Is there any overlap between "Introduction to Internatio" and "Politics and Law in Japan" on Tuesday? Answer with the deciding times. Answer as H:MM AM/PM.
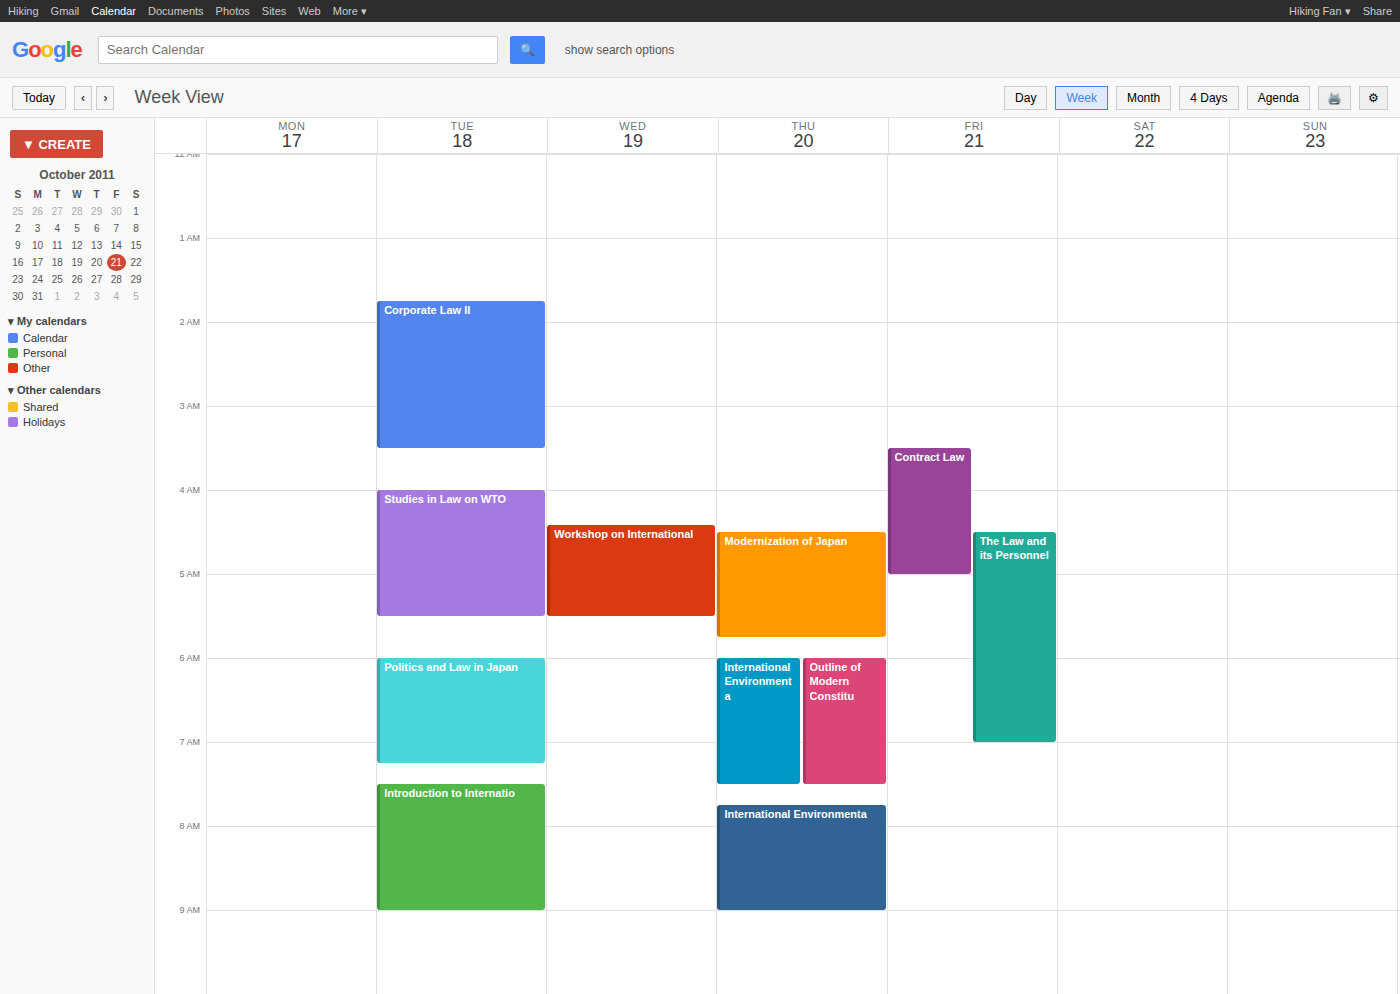
"Politics and Law in Japan" ends at 7:15 AM and "Introduction to Internatio" starts at 7:30 AM -- no overlap.